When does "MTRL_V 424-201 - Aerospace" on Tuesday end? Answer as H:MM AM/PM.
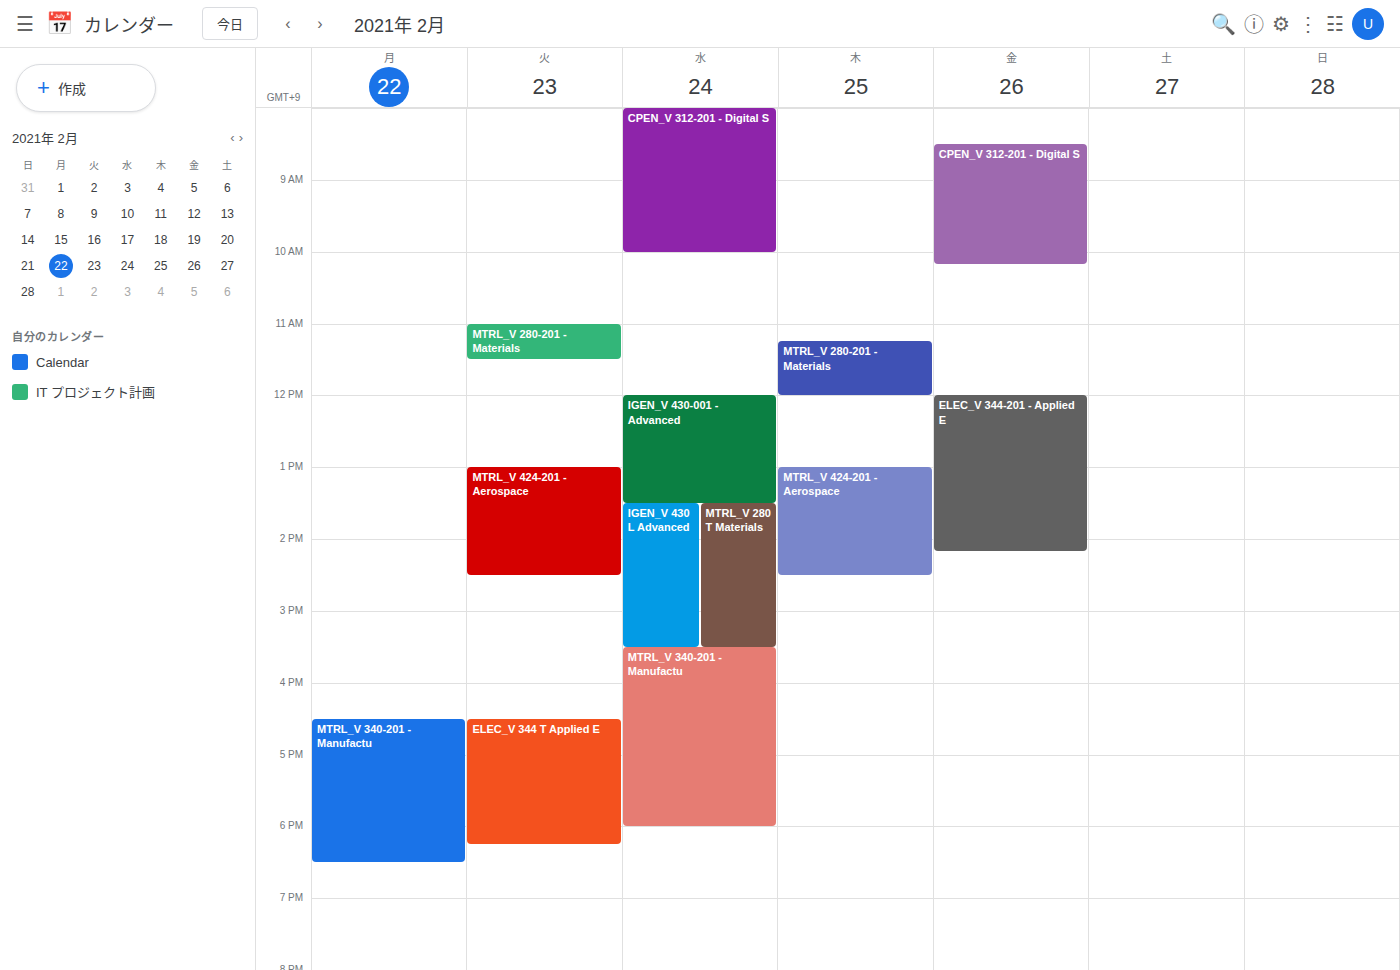
2:30 PM